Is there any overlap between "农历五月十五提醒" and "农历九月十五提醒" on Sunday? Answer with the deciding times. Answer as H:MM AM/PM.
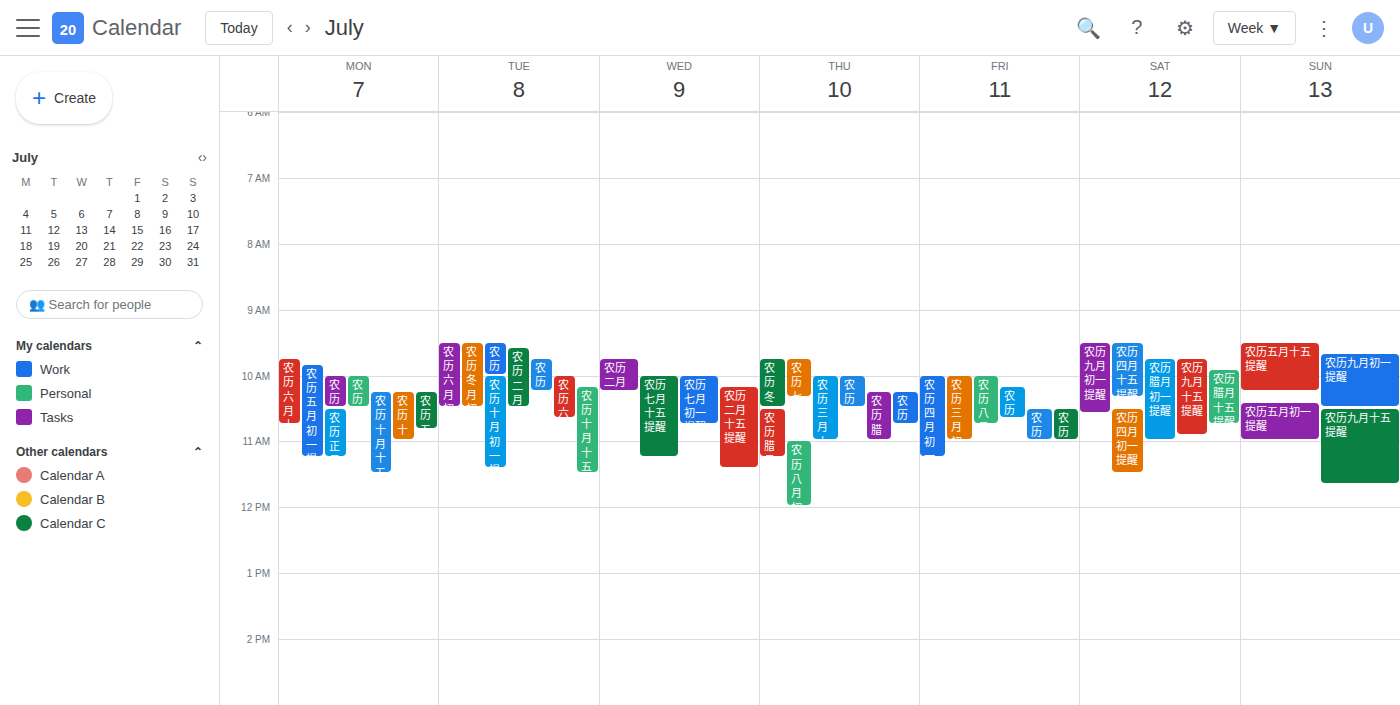
"农历五月十五提醒" ends at 10:15 AM and "农历九月十五提醒" starts at 10:30 AM -- no overlap.